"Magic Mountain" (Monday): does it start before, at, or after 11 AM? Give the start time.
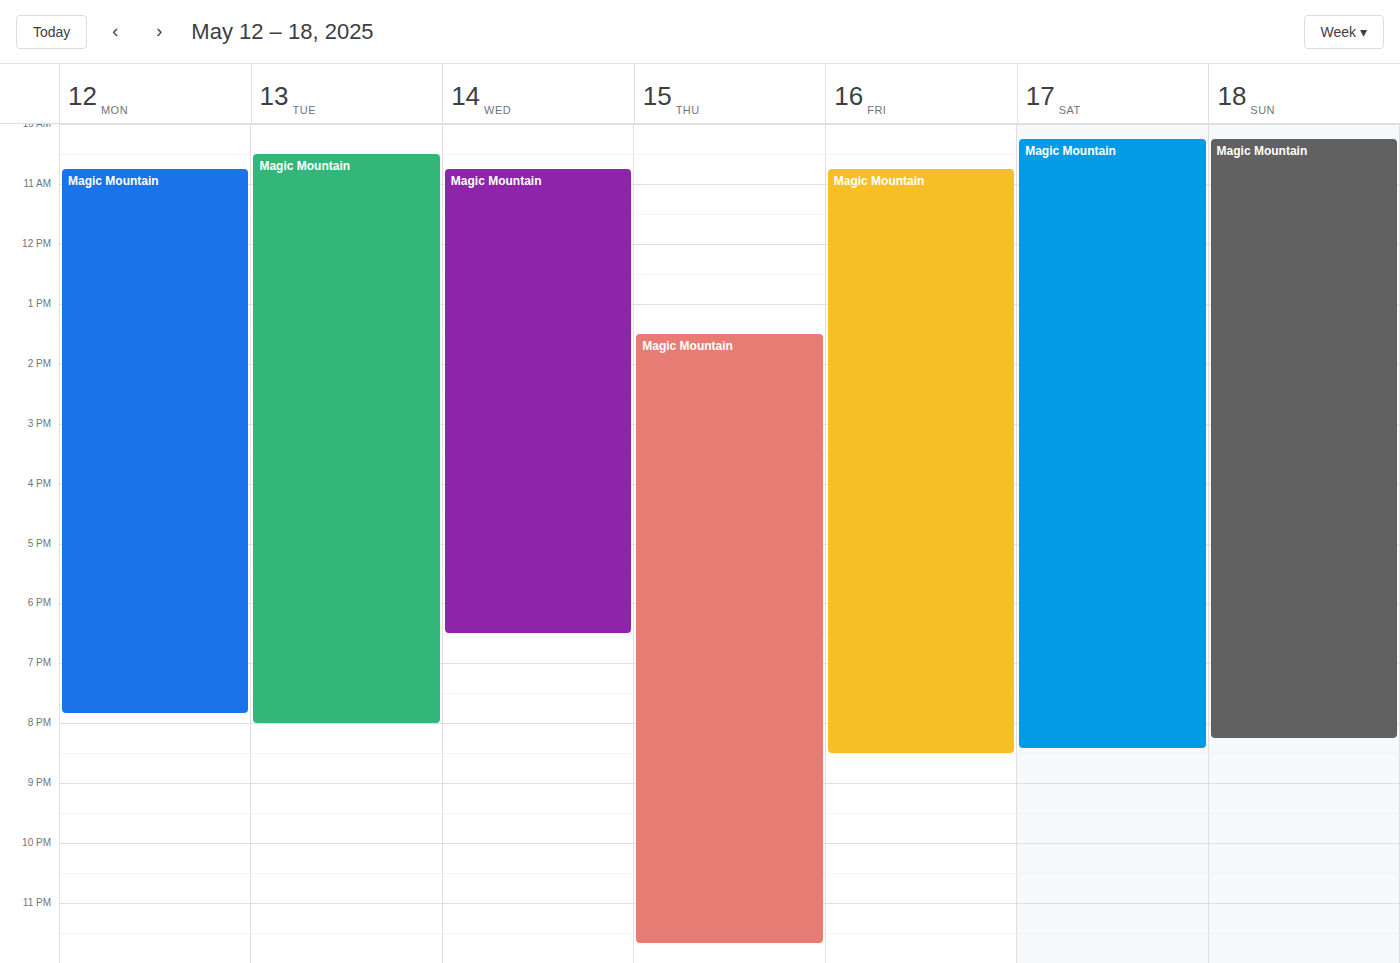
10:45 AM -- before 11 AM, 15 minutes above the 11 AM line.